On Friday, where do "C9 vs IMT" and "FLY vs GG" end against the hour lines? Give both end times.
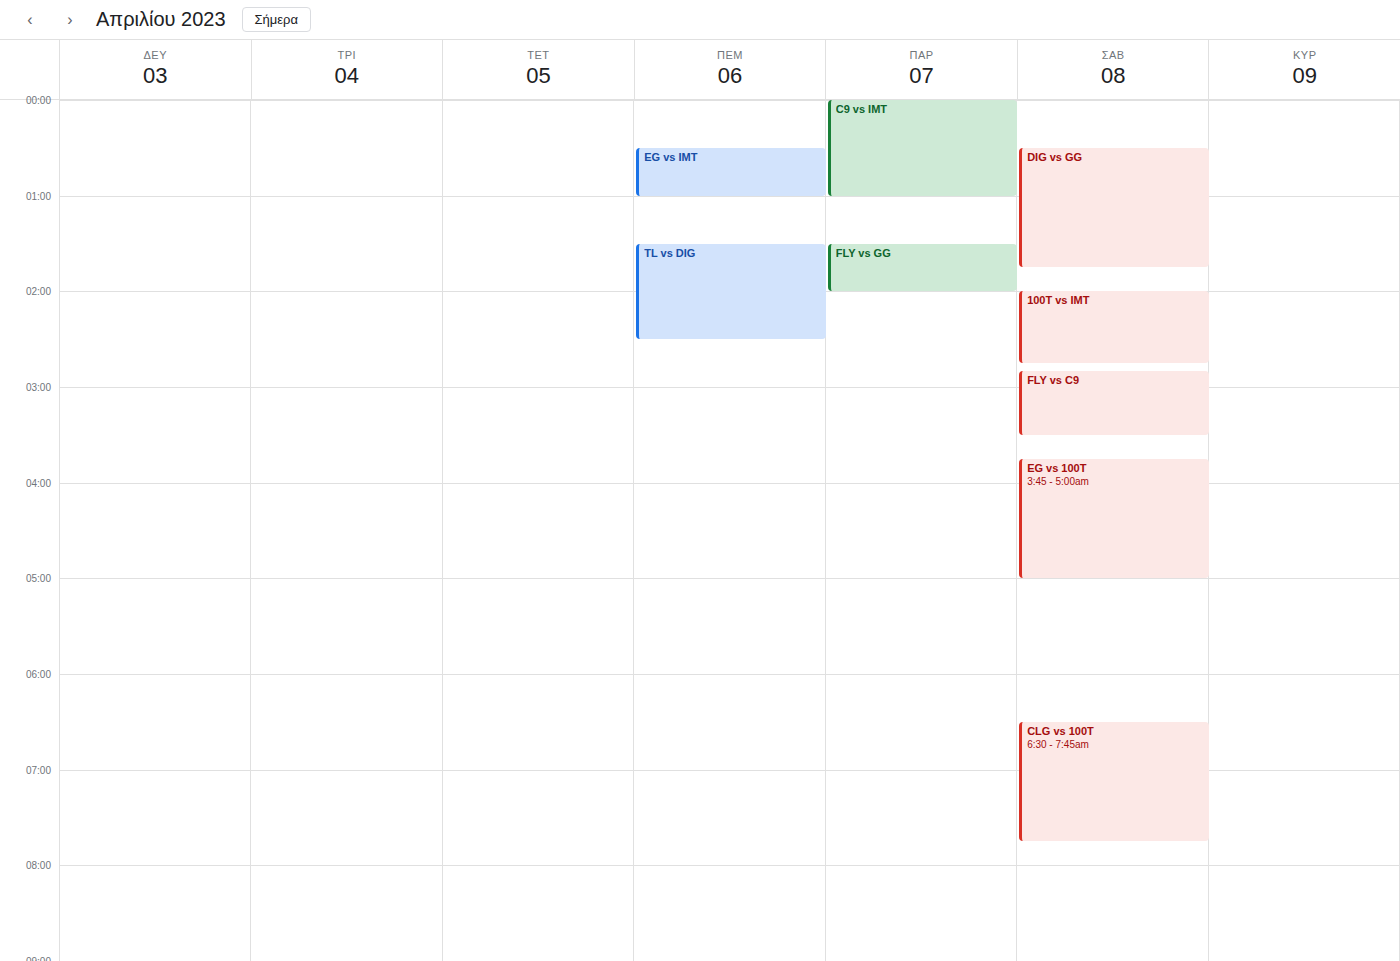
"C9 vs IMT": 1:00 AM, exactly on the 1 AM line. "FLY vs GG": 2:00 AM, exactly on the 2 AM line.